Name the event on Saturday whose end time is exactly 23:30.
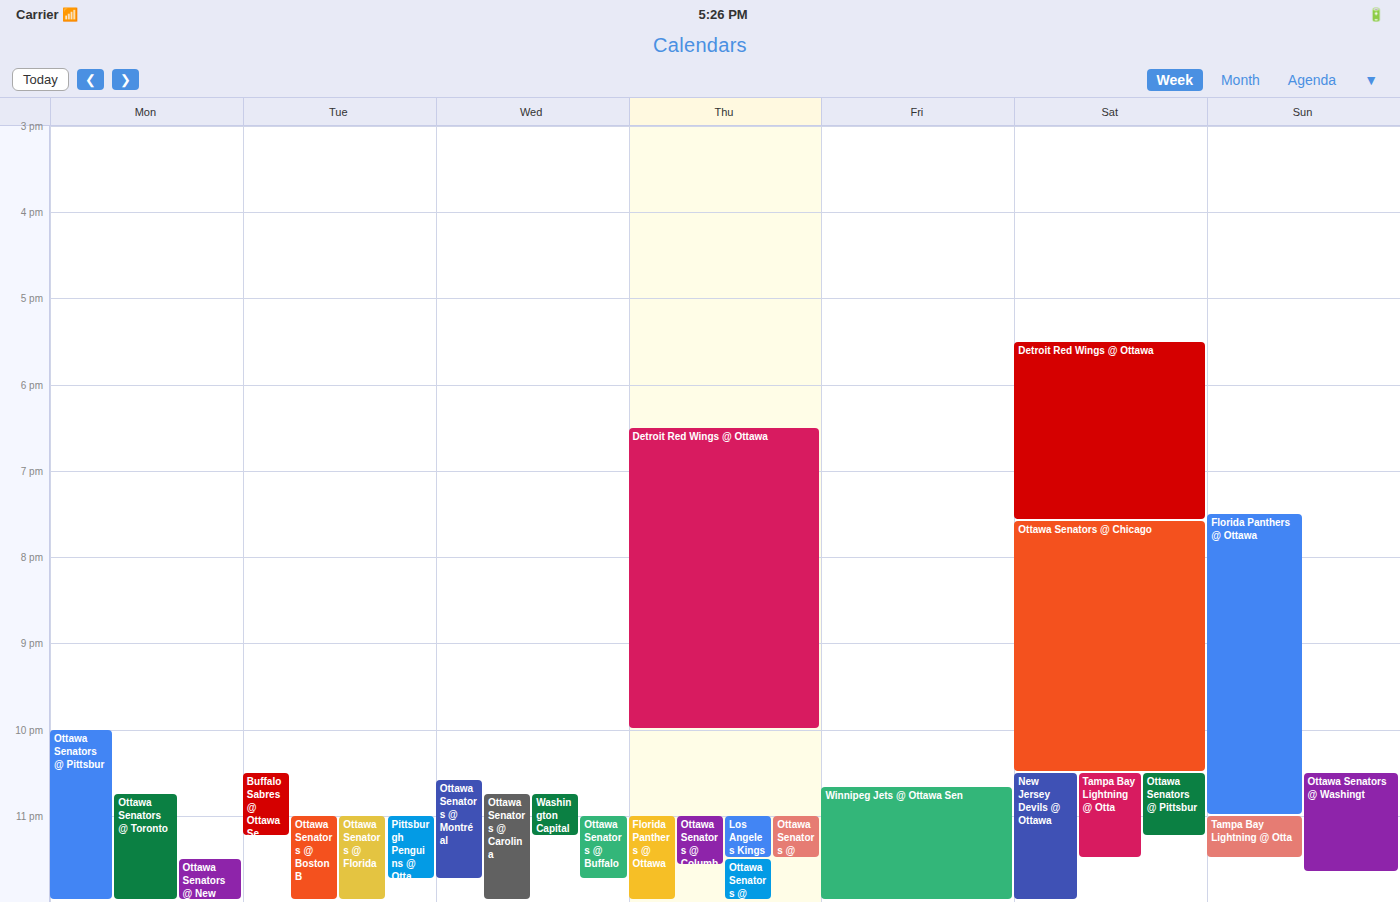
"Tampa Bay Lightning @ Otta"